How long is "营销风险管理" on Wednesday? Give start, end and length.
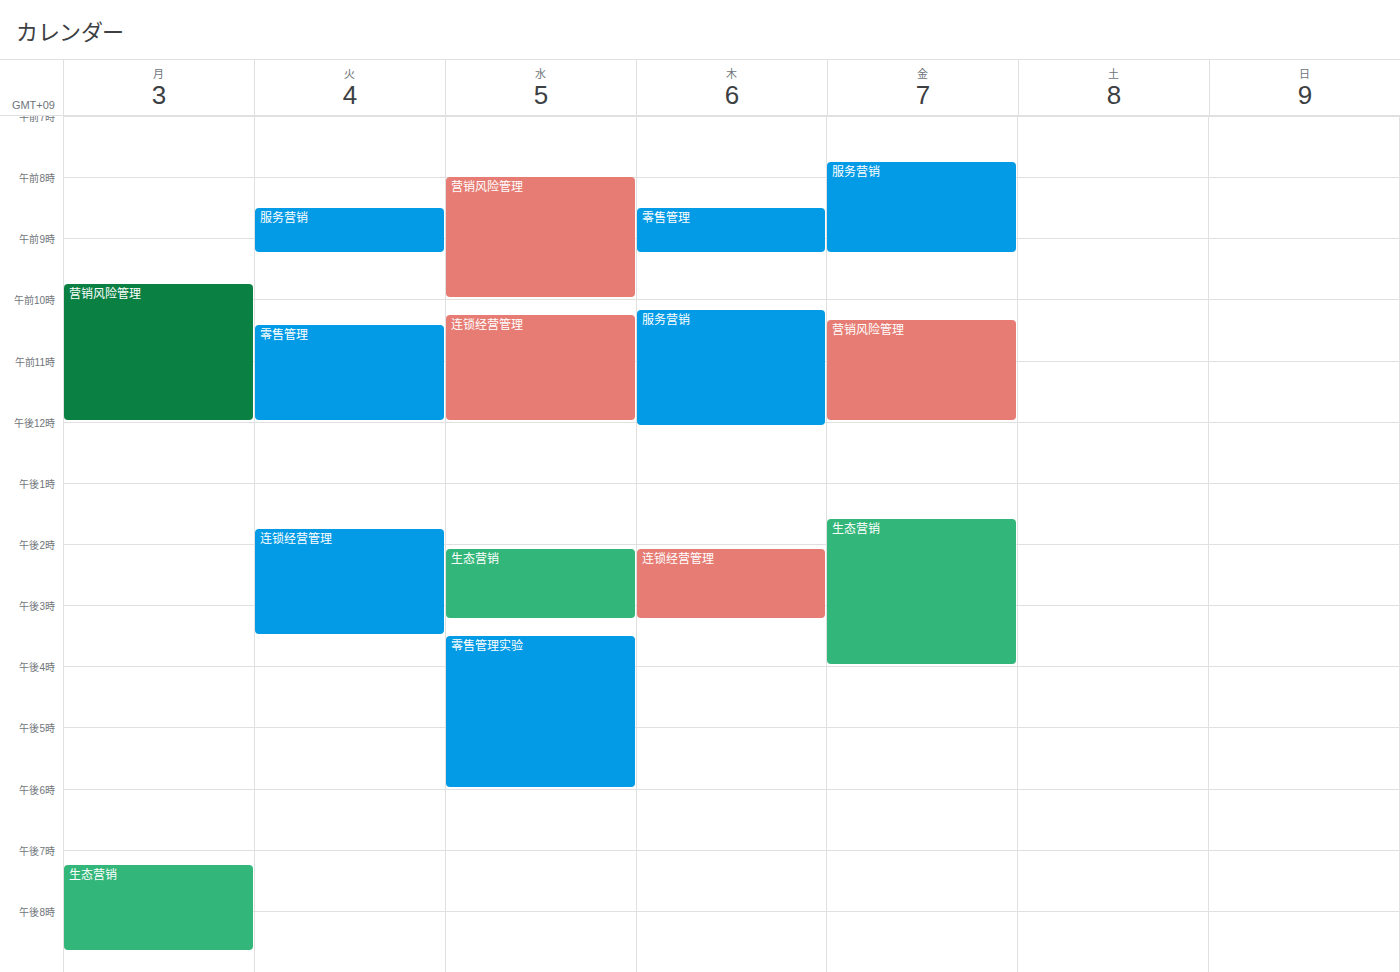
8:00 AM to 10:00 AM, 2 hours